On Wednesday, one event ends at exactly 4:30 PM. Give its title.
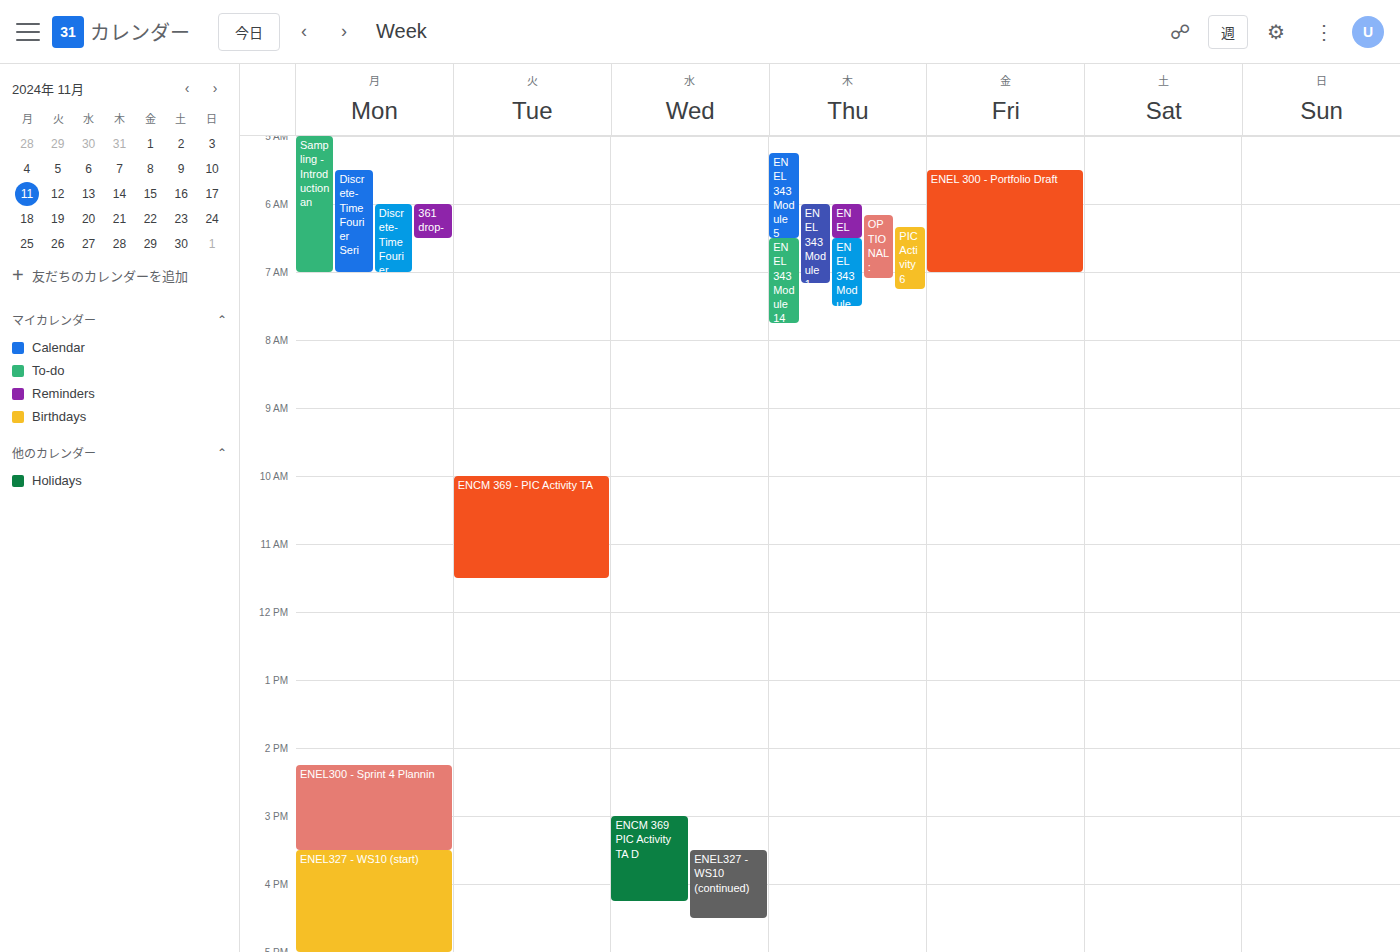
"ENEL327 - WS10 (continued)"